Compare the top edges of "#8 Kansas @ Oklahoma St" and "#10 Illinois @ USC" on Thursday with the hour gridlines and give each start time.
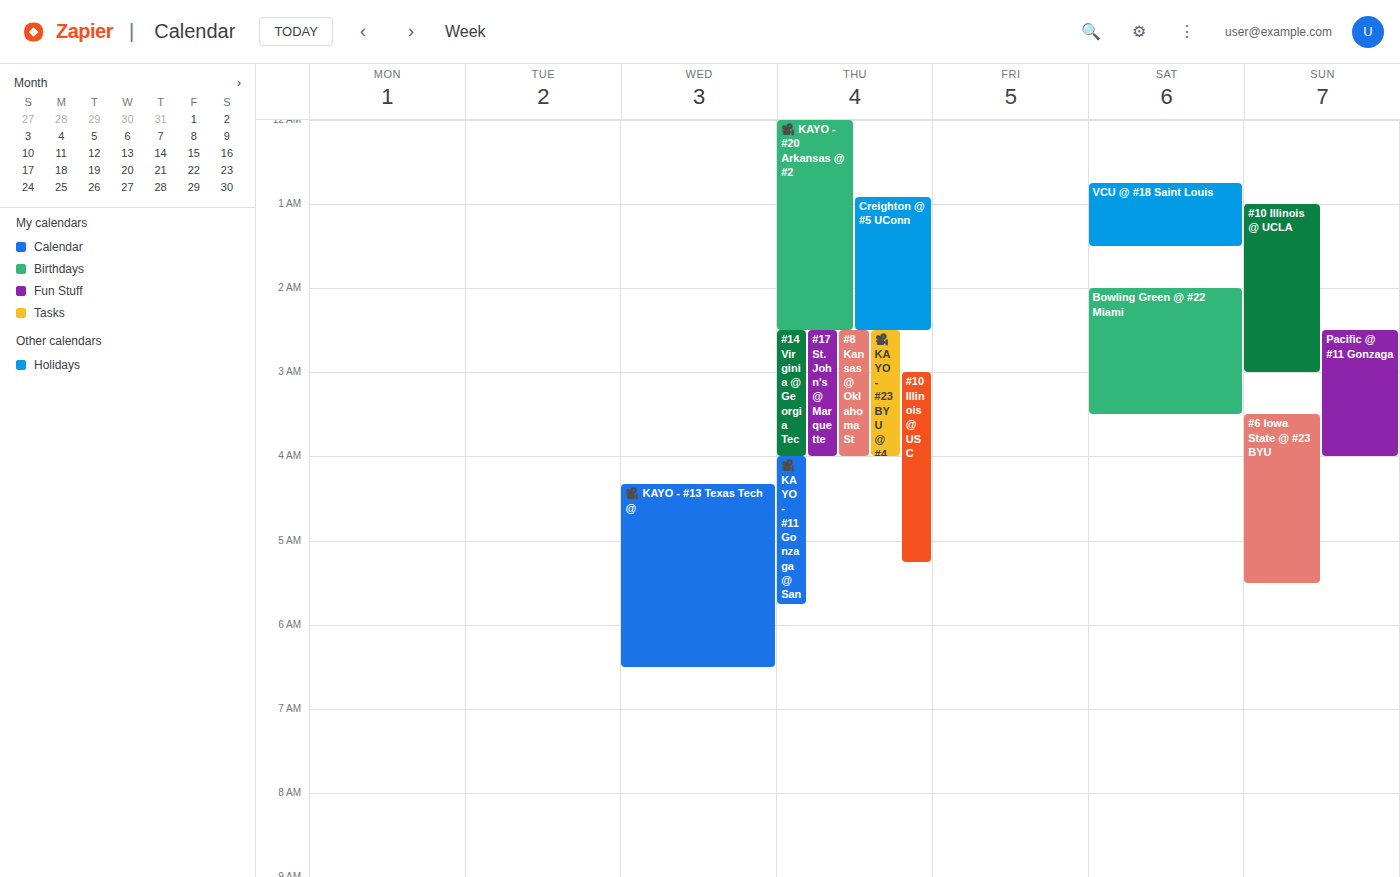
"#8 Kansas @ Oklahoma St": 2:30 AM, halfway between the 2 AM and 3 AM lines. "#10 Illinois @ USC": 3:00 AM, exactly on the 3 AM line.